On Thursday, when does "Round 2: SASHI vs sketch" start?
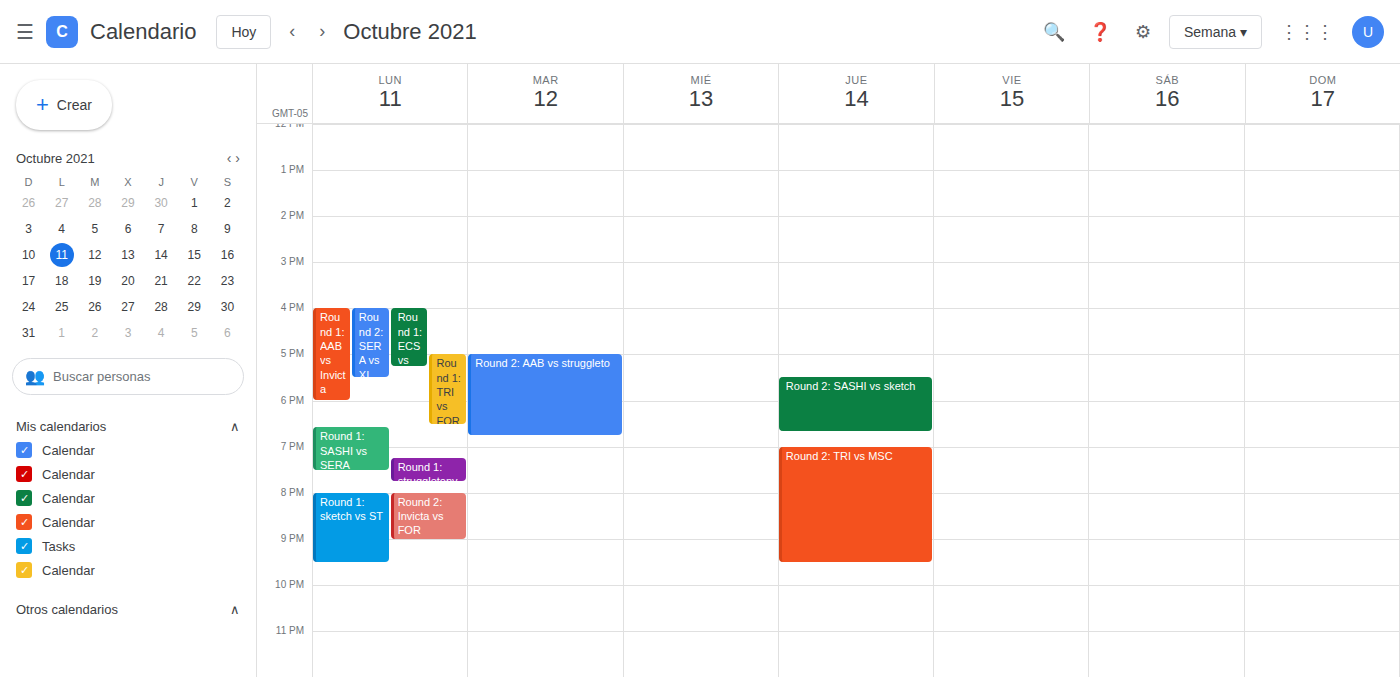
5:30 PM